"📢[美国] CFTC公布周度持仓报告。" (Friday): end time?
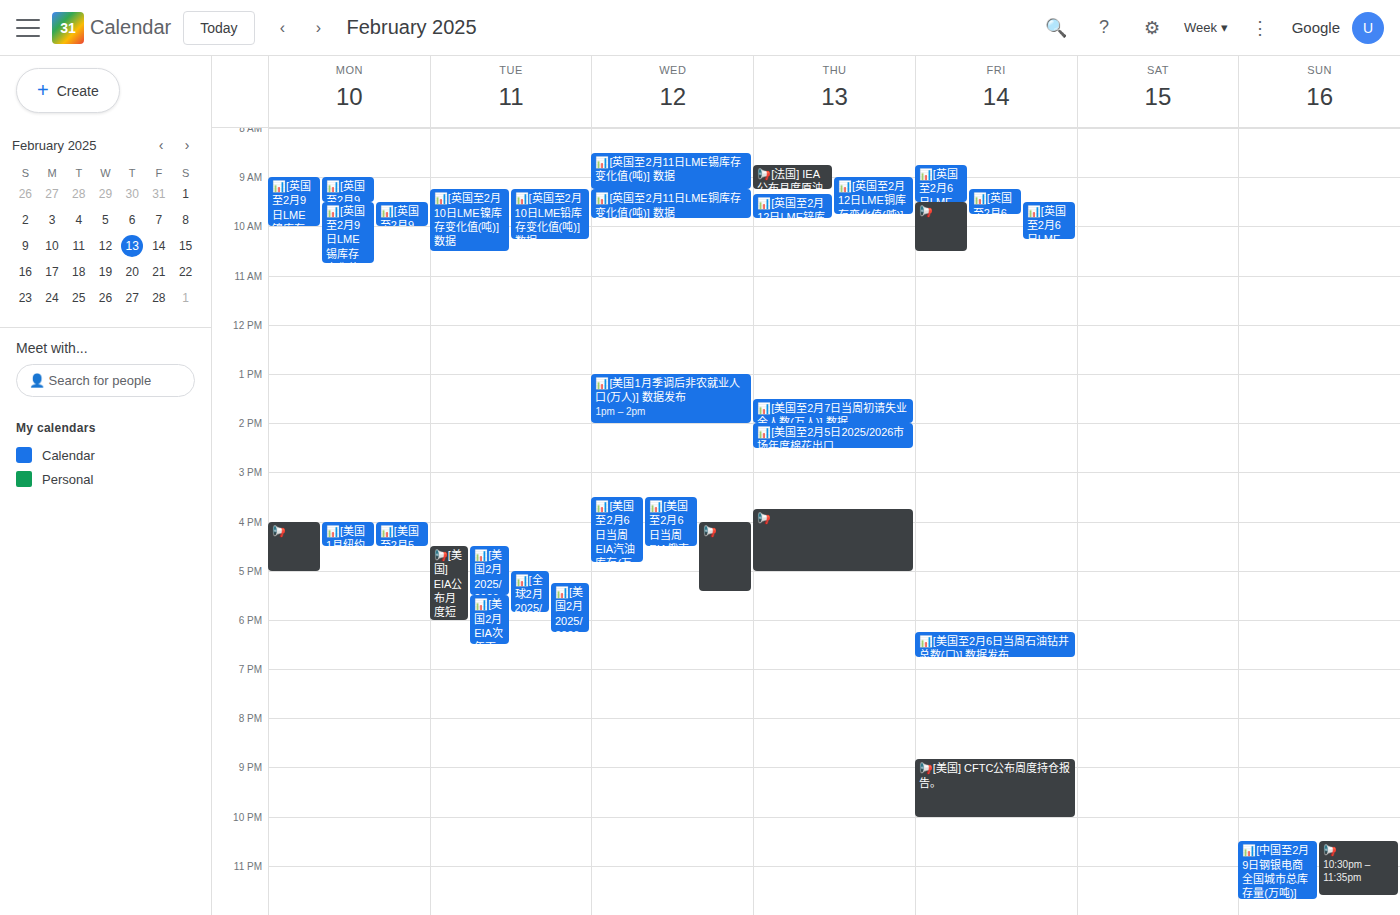
22:00